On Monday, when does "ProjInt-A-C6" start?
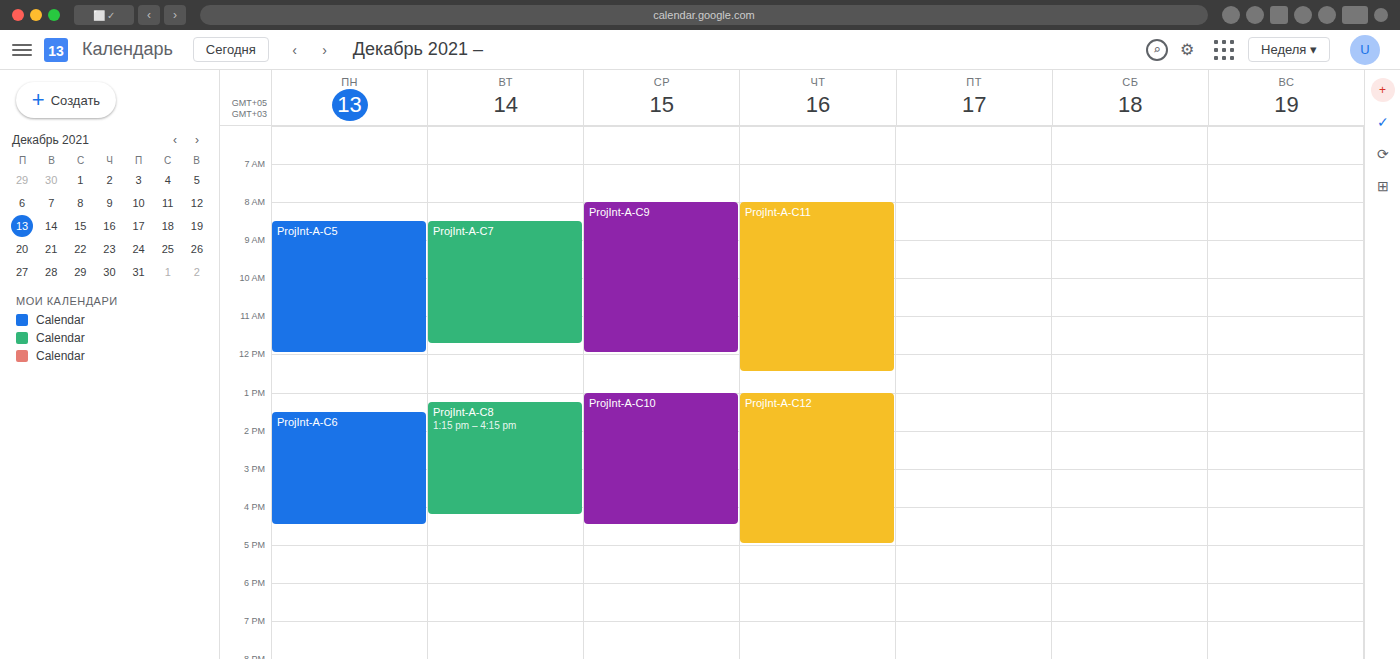
1:30 PM